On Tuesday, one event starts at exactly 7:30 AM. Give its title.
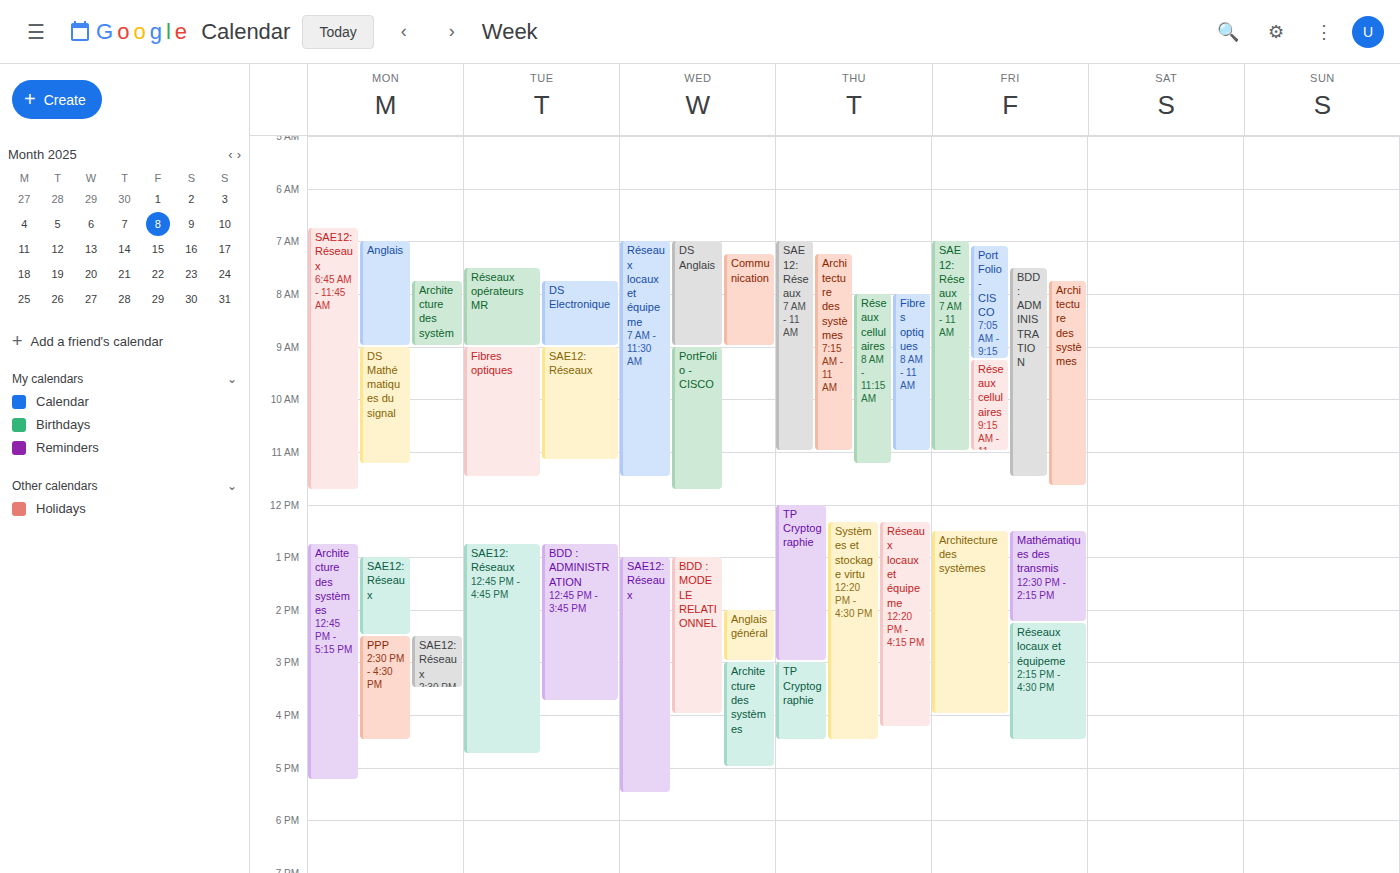
"Réseaux opérateurs MR"